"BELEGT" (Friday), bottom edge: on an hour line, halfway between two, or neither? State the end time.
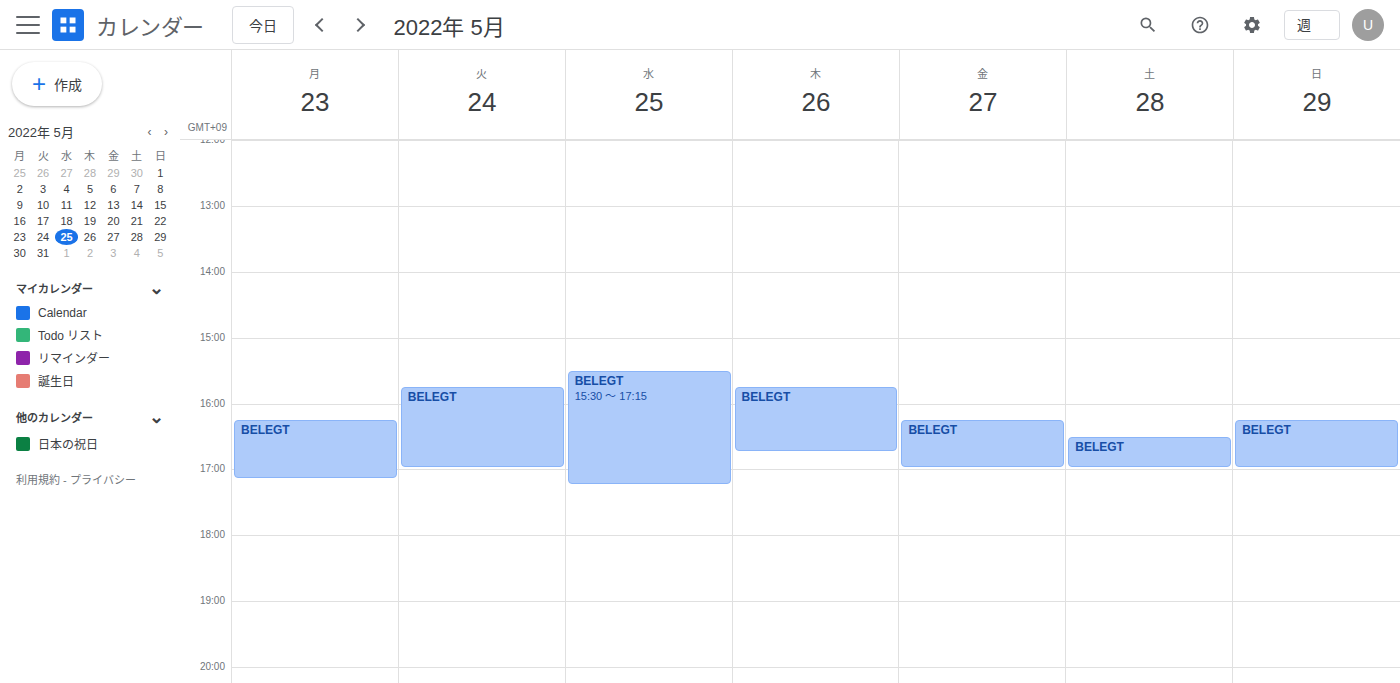
17:00 -- exactly on the 17:00 line.